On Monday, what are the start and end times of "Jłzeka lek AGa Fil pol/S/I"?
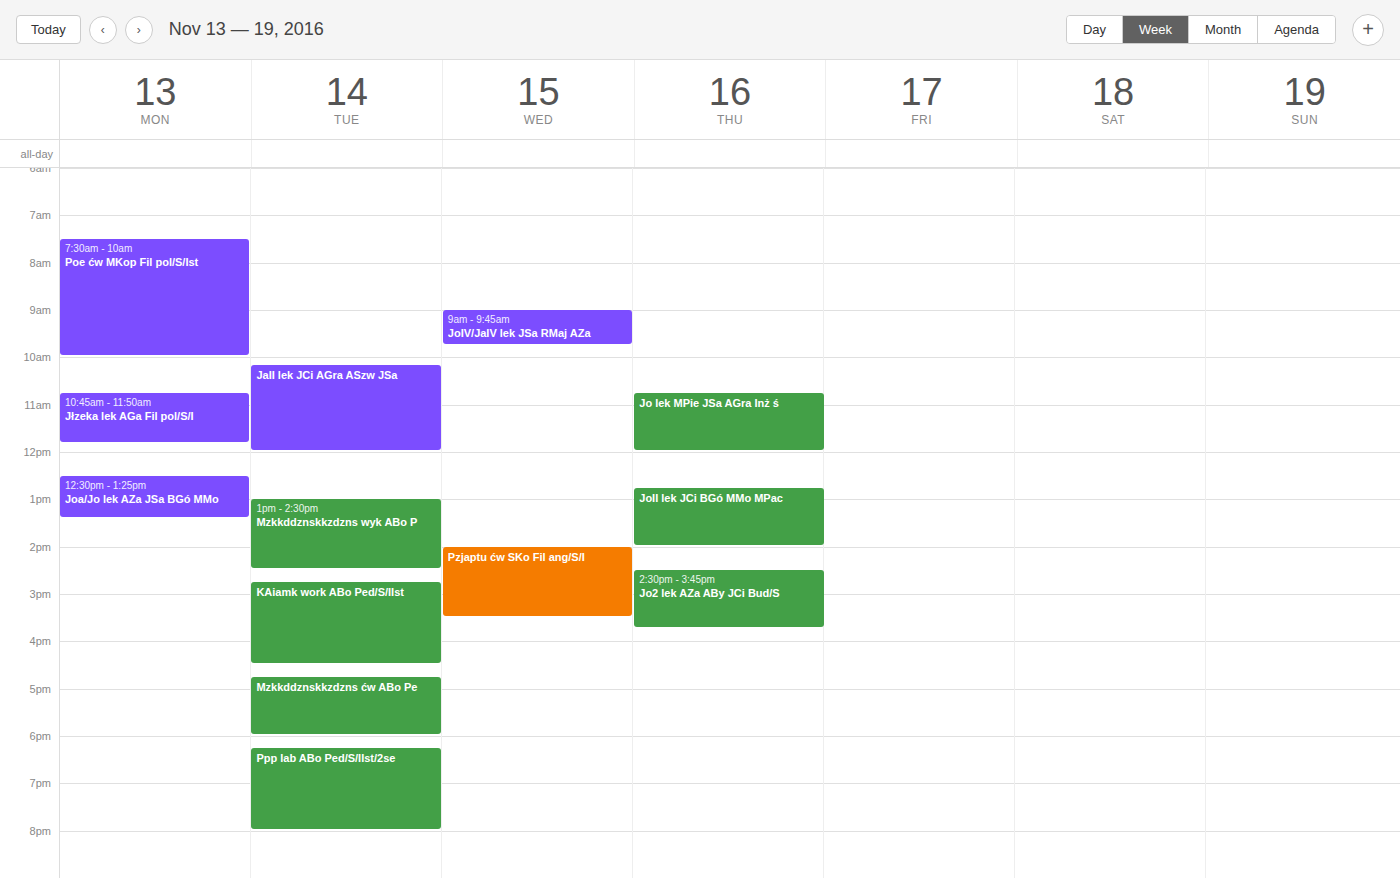
10:45 AM to 11:50 AM